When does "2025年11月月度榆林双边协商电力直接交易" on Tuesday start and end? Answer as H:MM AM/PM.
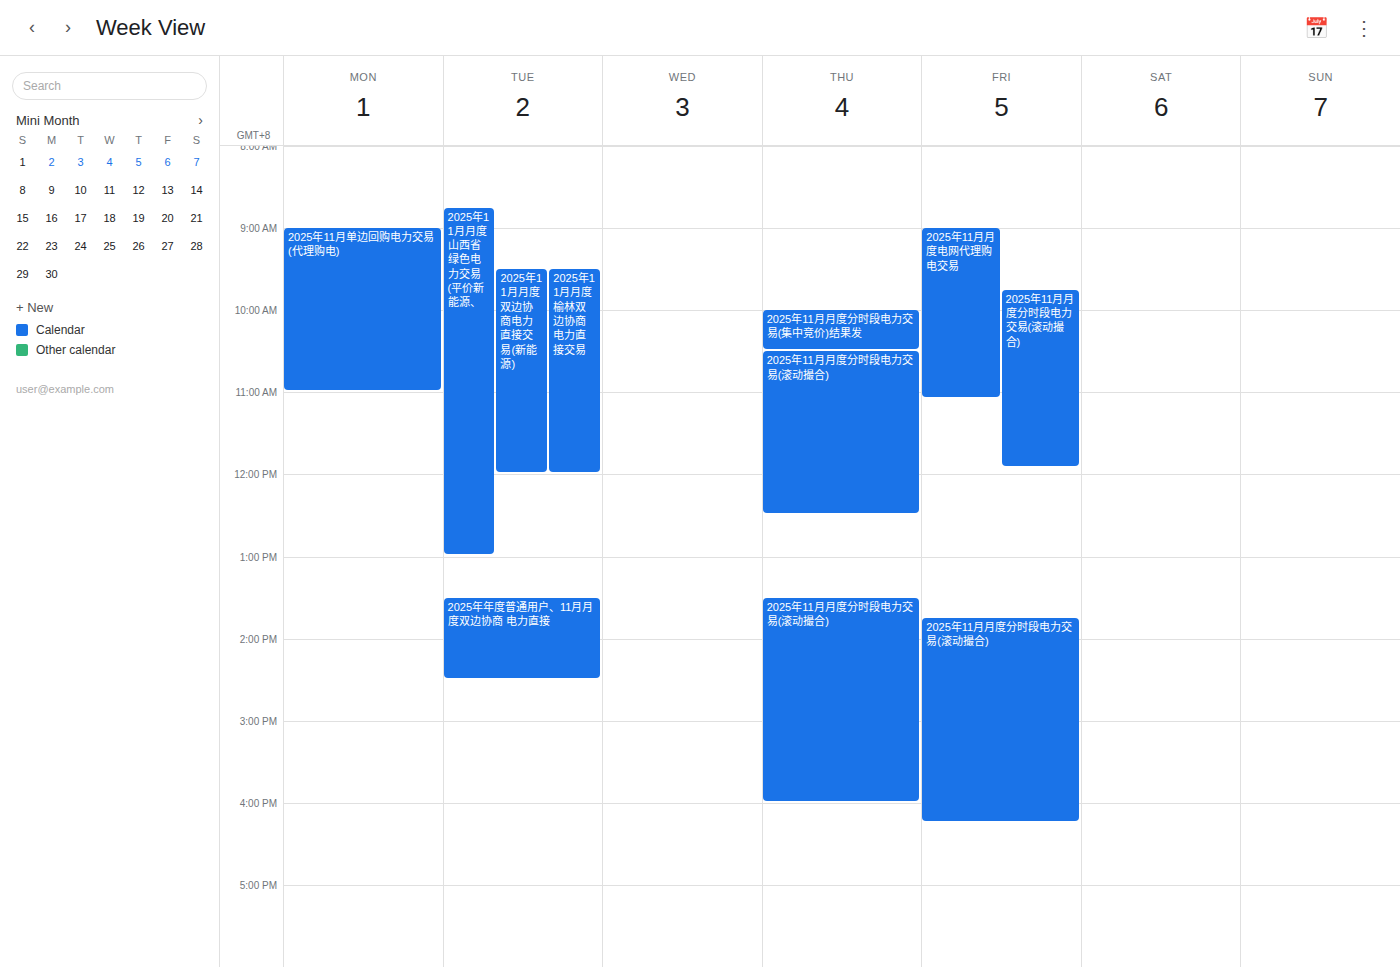
9:30 AM to 12:00 PM